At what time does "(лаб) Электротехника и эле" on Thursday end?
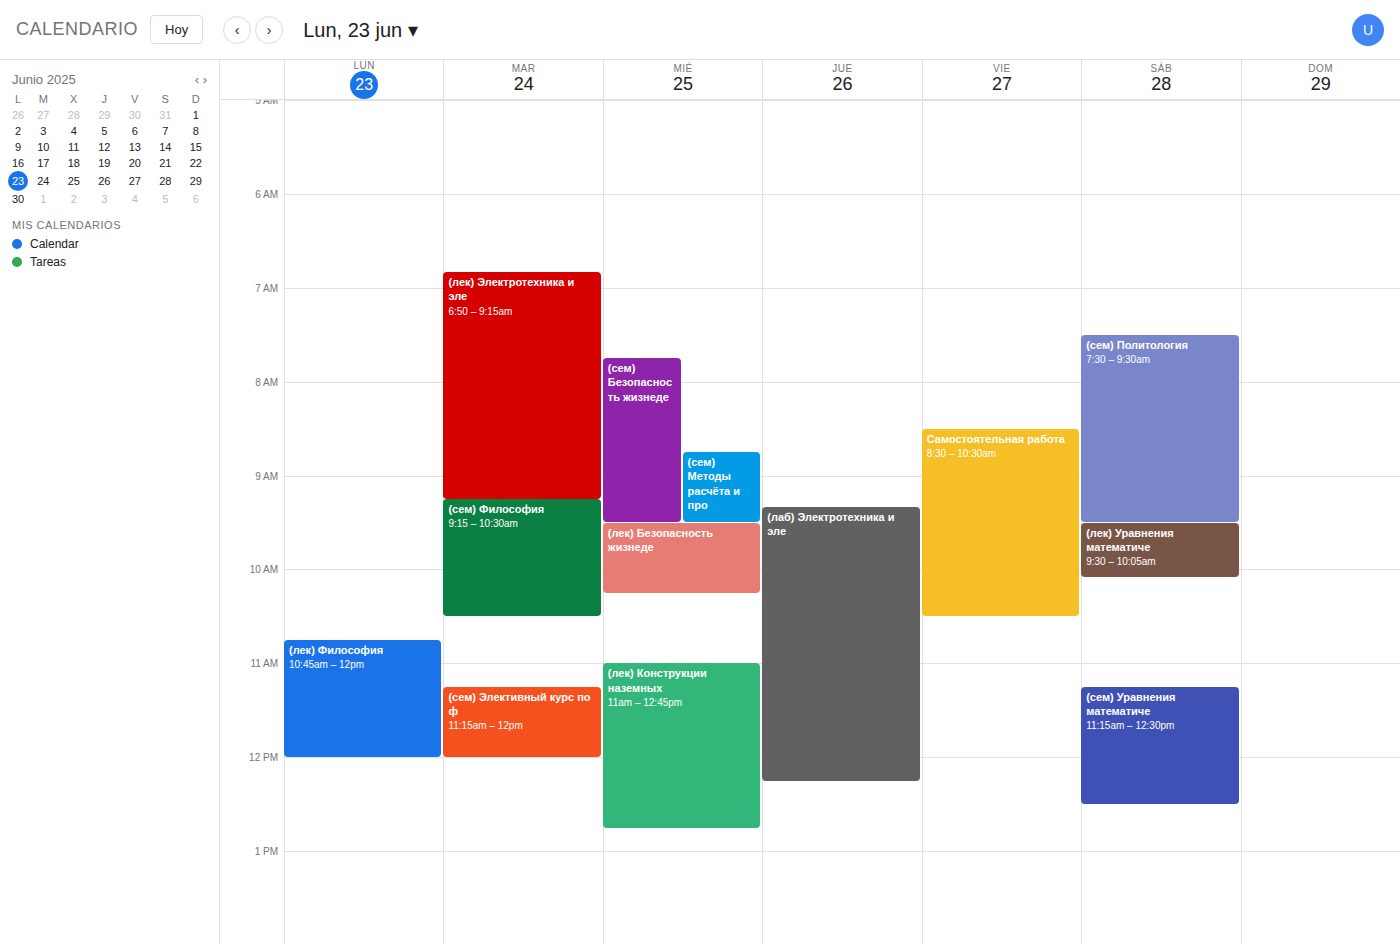
12:15 PM